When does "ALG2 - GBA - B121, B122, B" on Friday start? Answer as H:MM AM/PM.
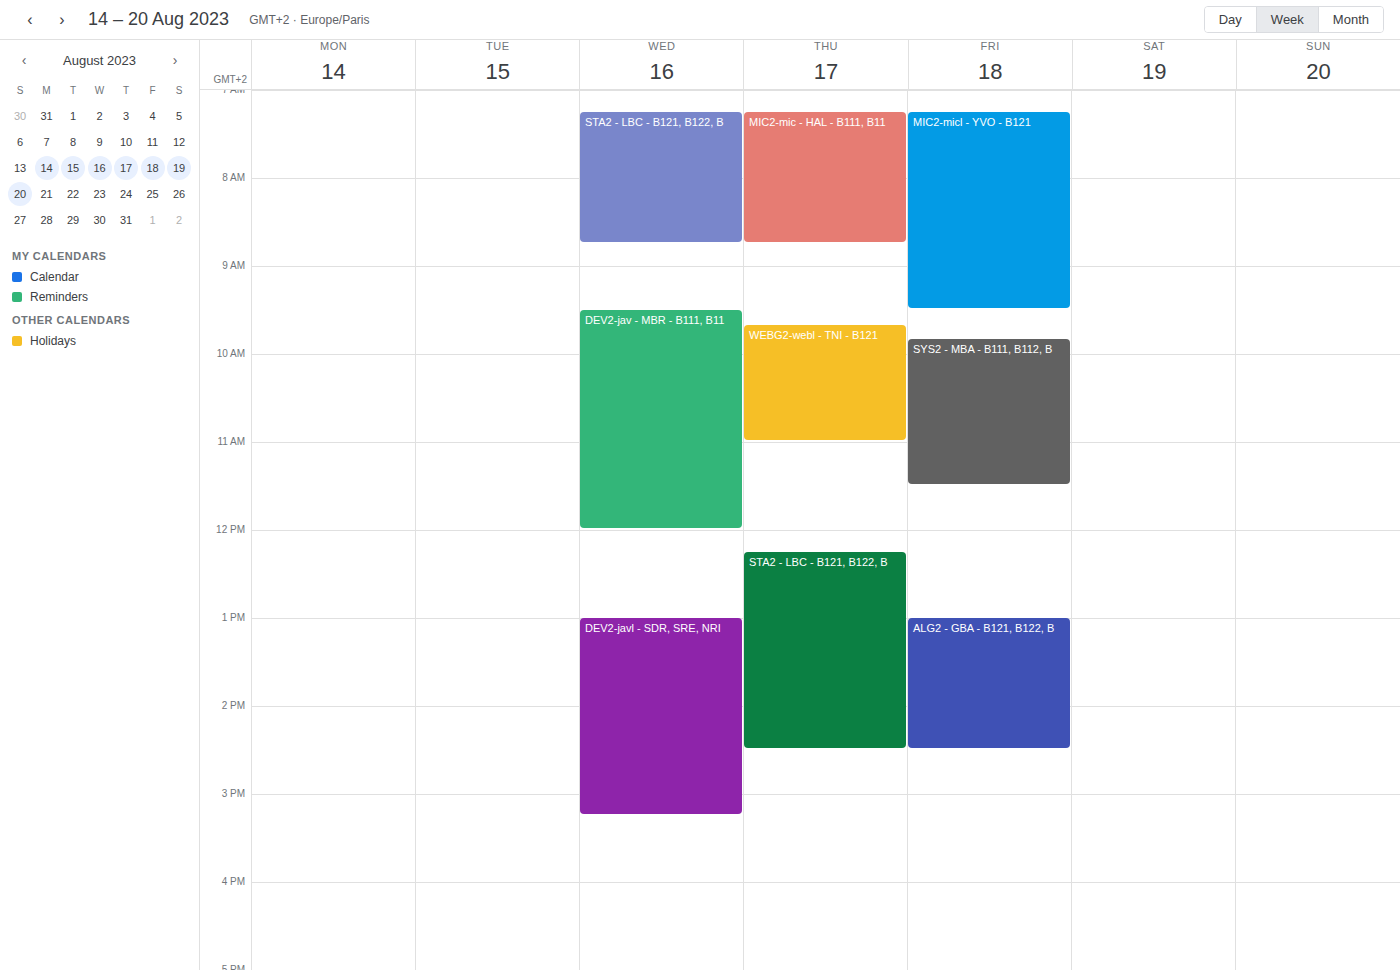
1:00 PM